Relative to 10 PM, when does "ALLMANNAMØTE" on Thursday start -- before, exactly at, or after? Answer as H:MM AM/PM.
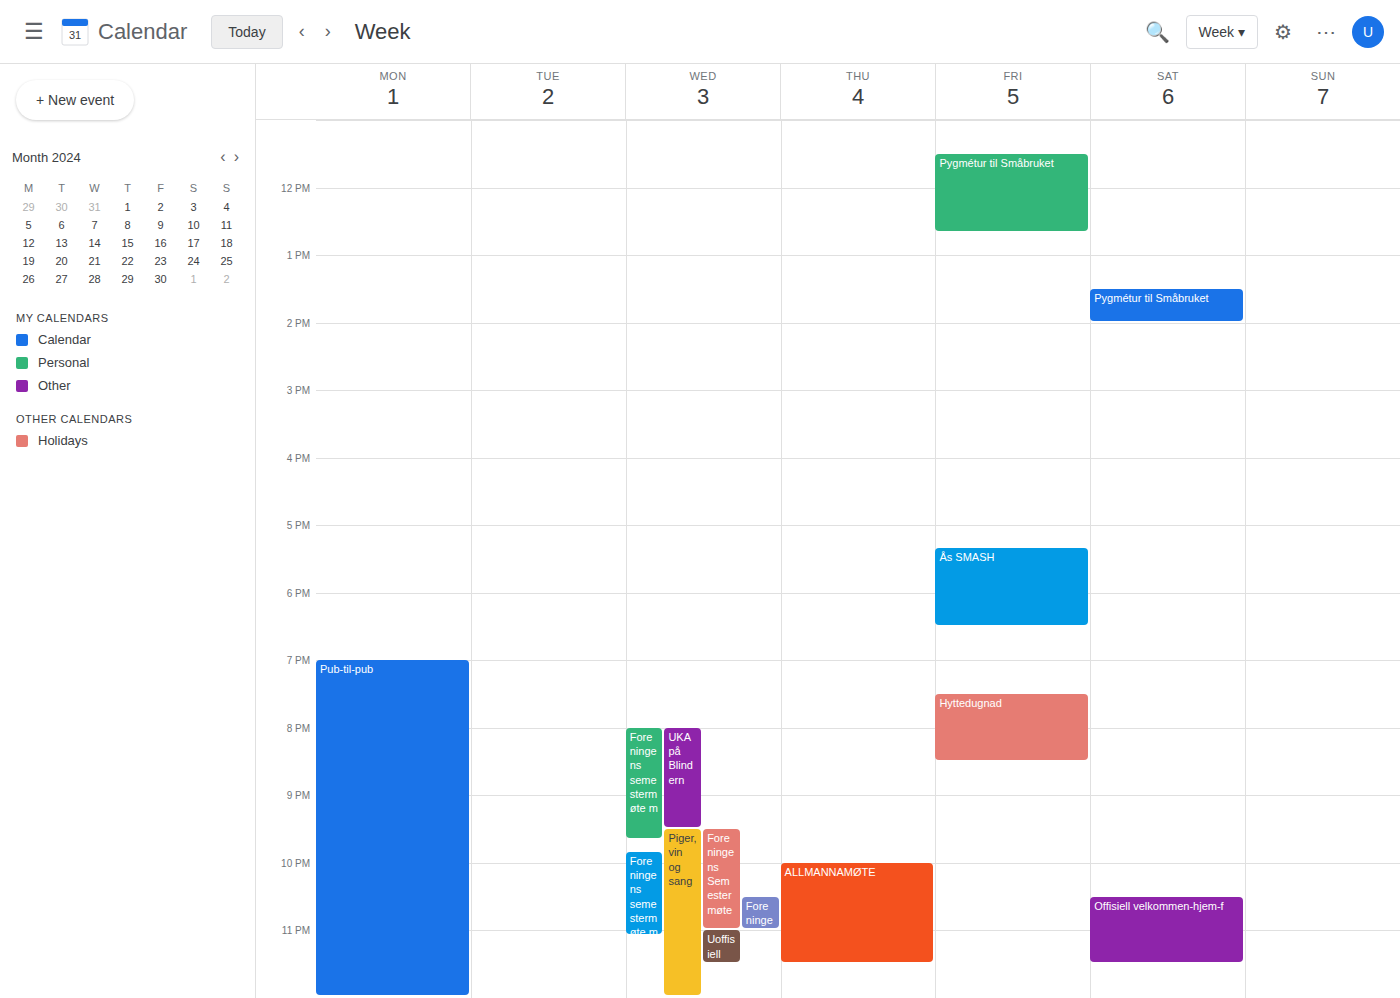
10:00 PM -- exactly at 10 PM, on the 10 PM line.